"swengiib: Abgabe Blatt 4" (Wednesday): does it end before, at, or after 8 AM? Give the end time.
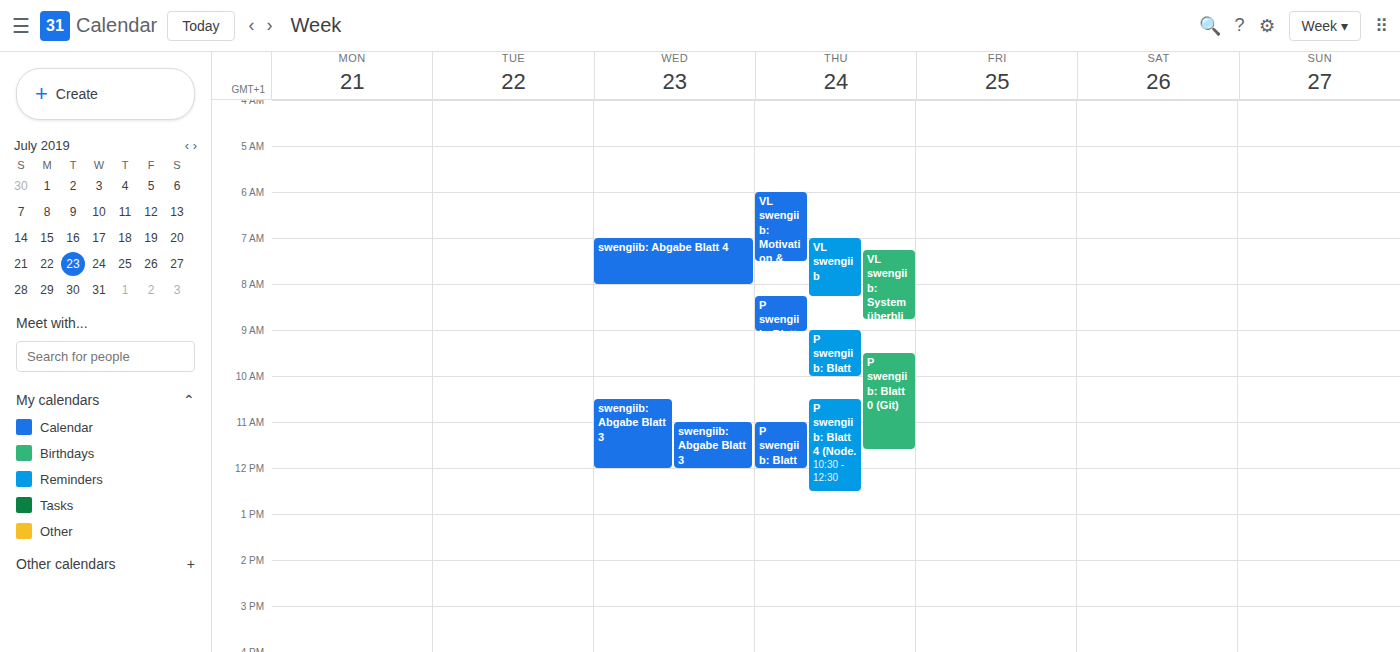
8:00 AM -- exactly at 8 AM, on the 8 AM line.